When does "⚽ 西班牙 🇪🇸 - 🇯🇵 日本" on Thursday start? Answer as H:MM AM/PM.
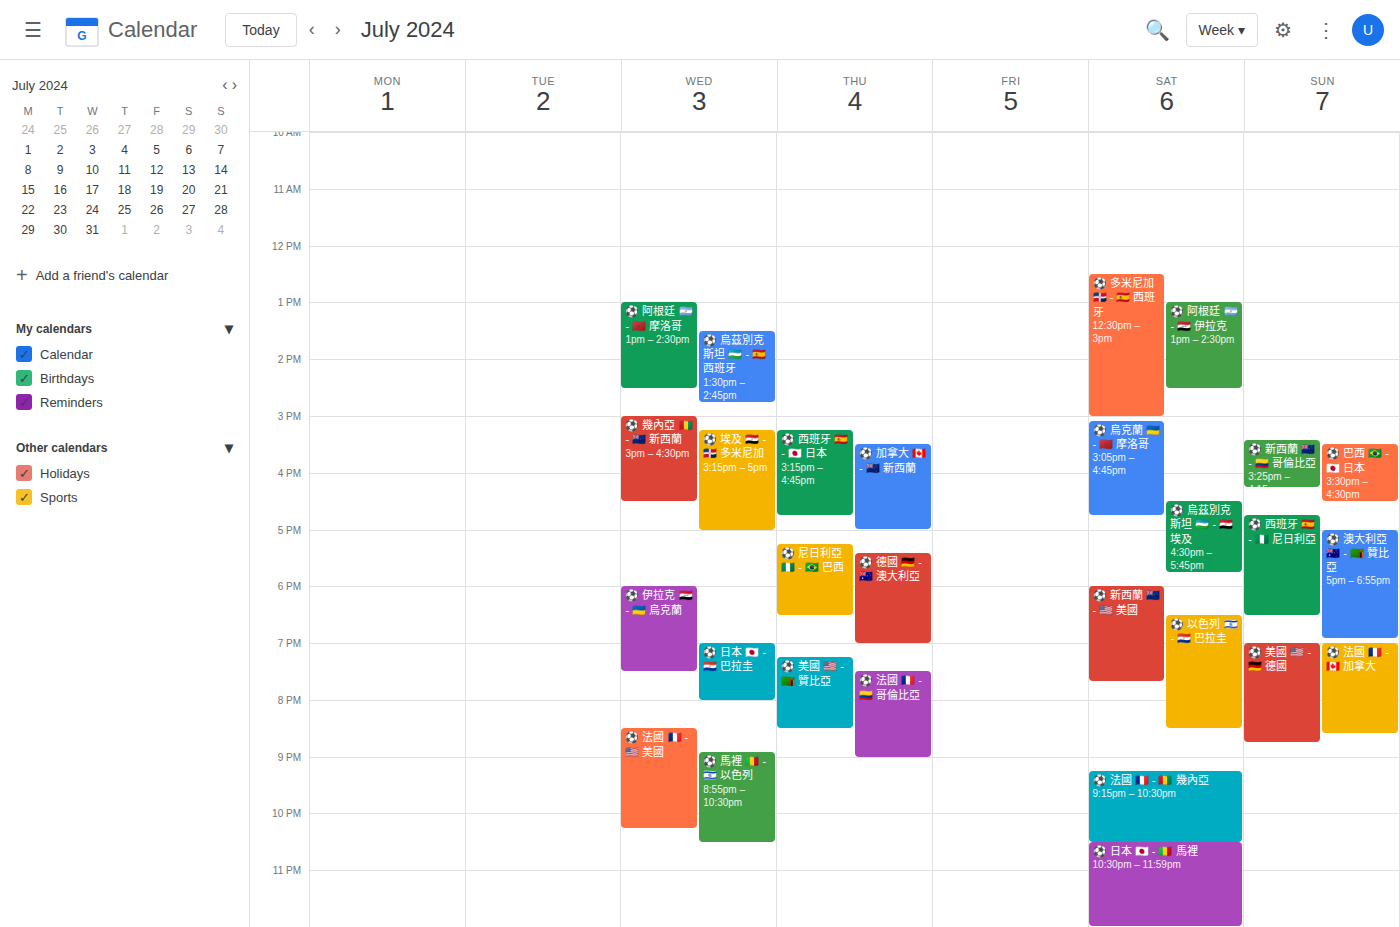
3:15 PM